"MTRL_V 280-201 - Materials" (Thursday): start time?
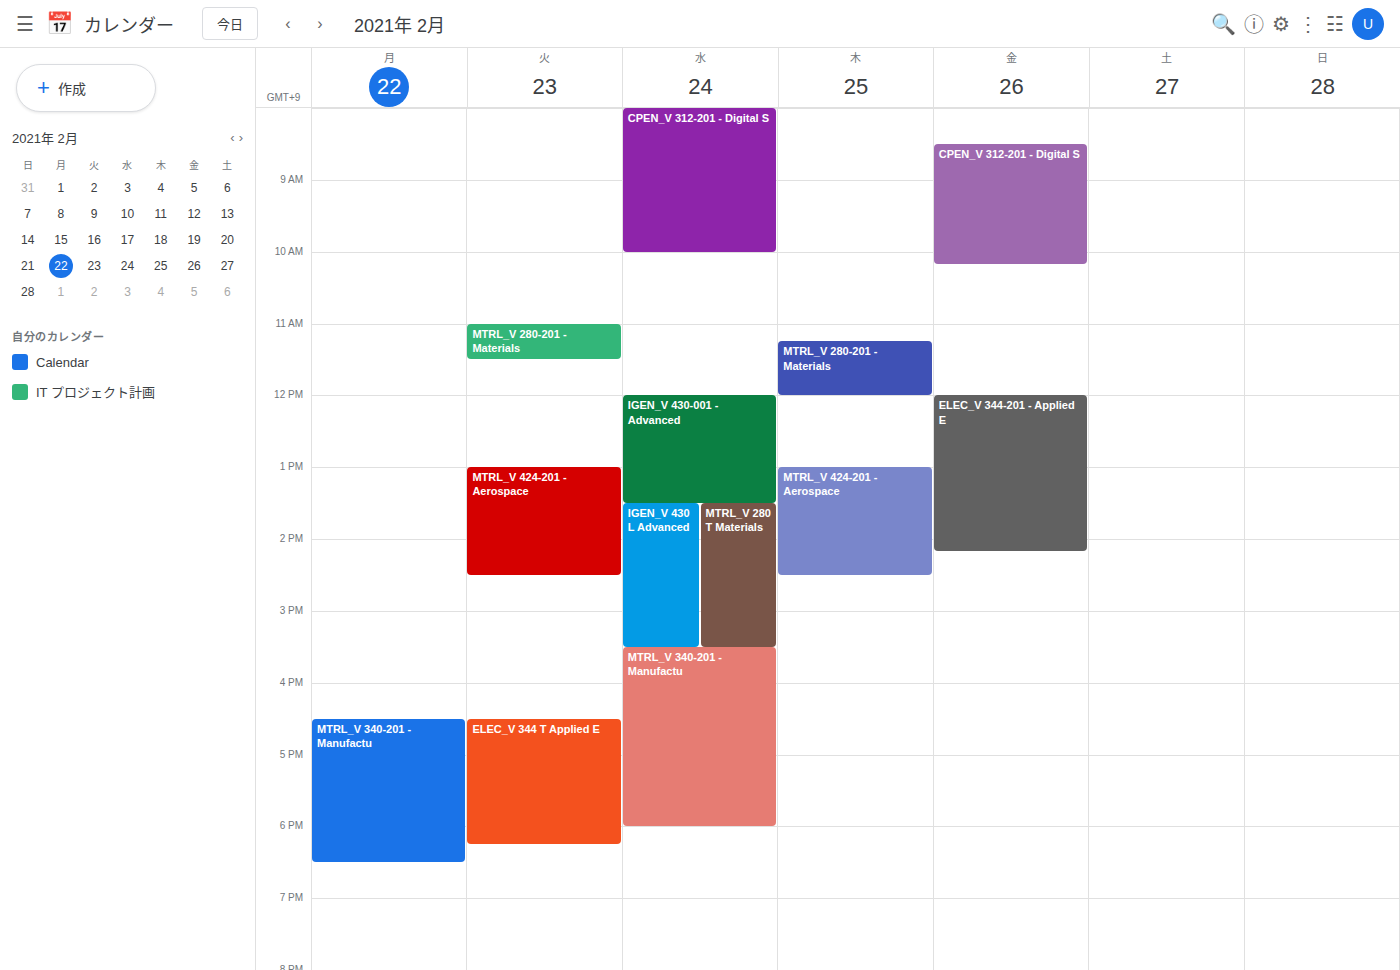
11:15 AM